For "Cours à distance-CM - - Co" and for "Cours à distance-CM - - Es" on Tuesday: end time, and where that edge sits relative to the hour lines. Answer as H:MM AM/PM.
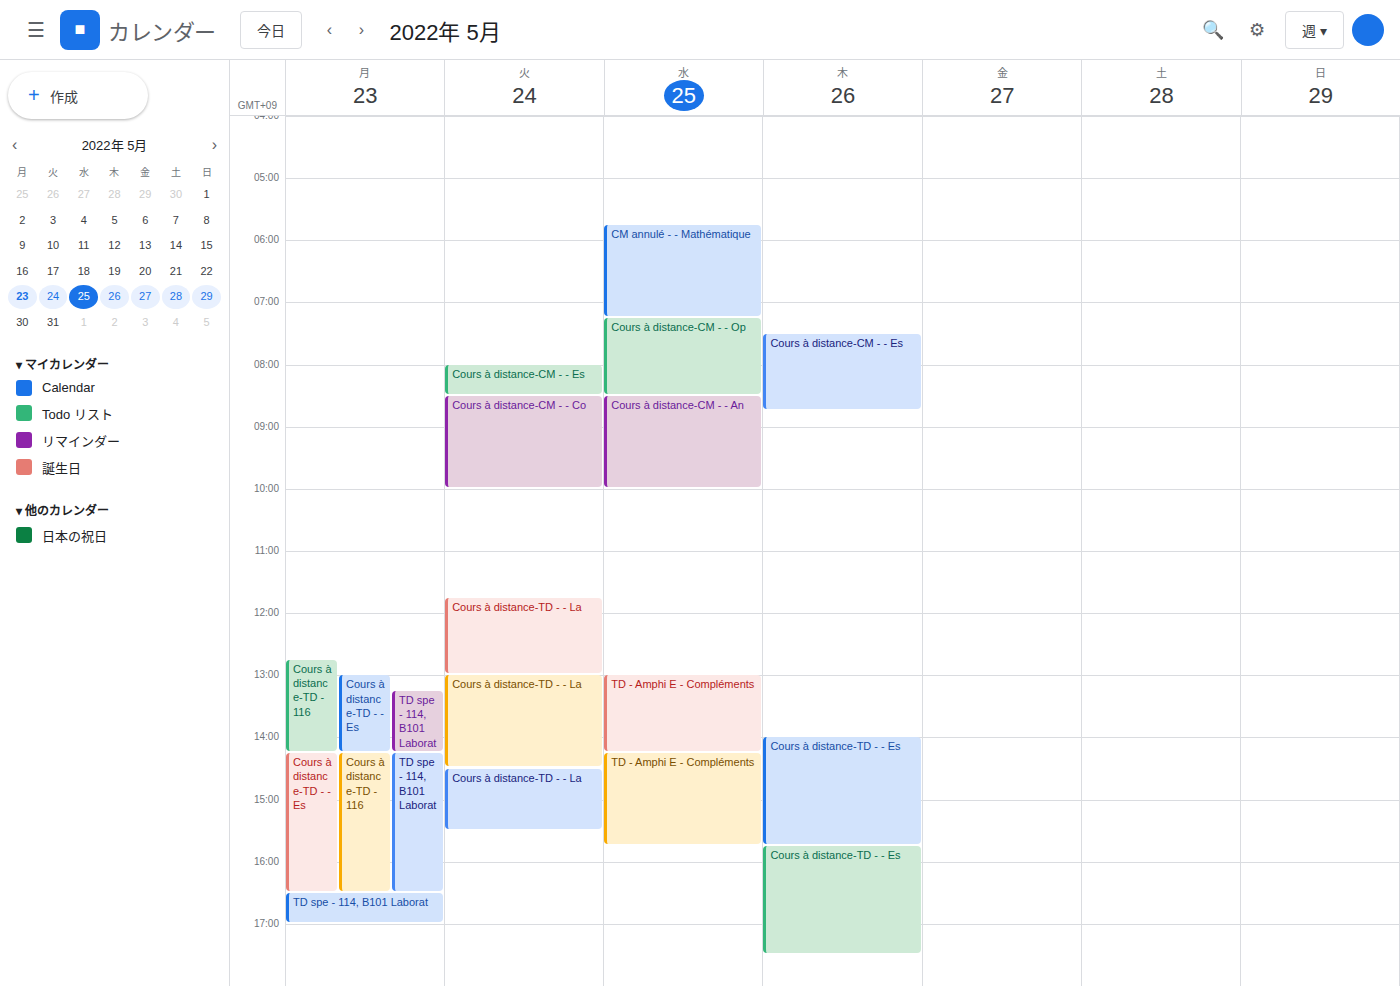
"Cours à distance-CM - - Co": 10:00 AM, exactly on the 10 AM line. "Cours à distance-CM - - Es": 8:30 AM, halfway between the 8 AM and 9 AM lines.